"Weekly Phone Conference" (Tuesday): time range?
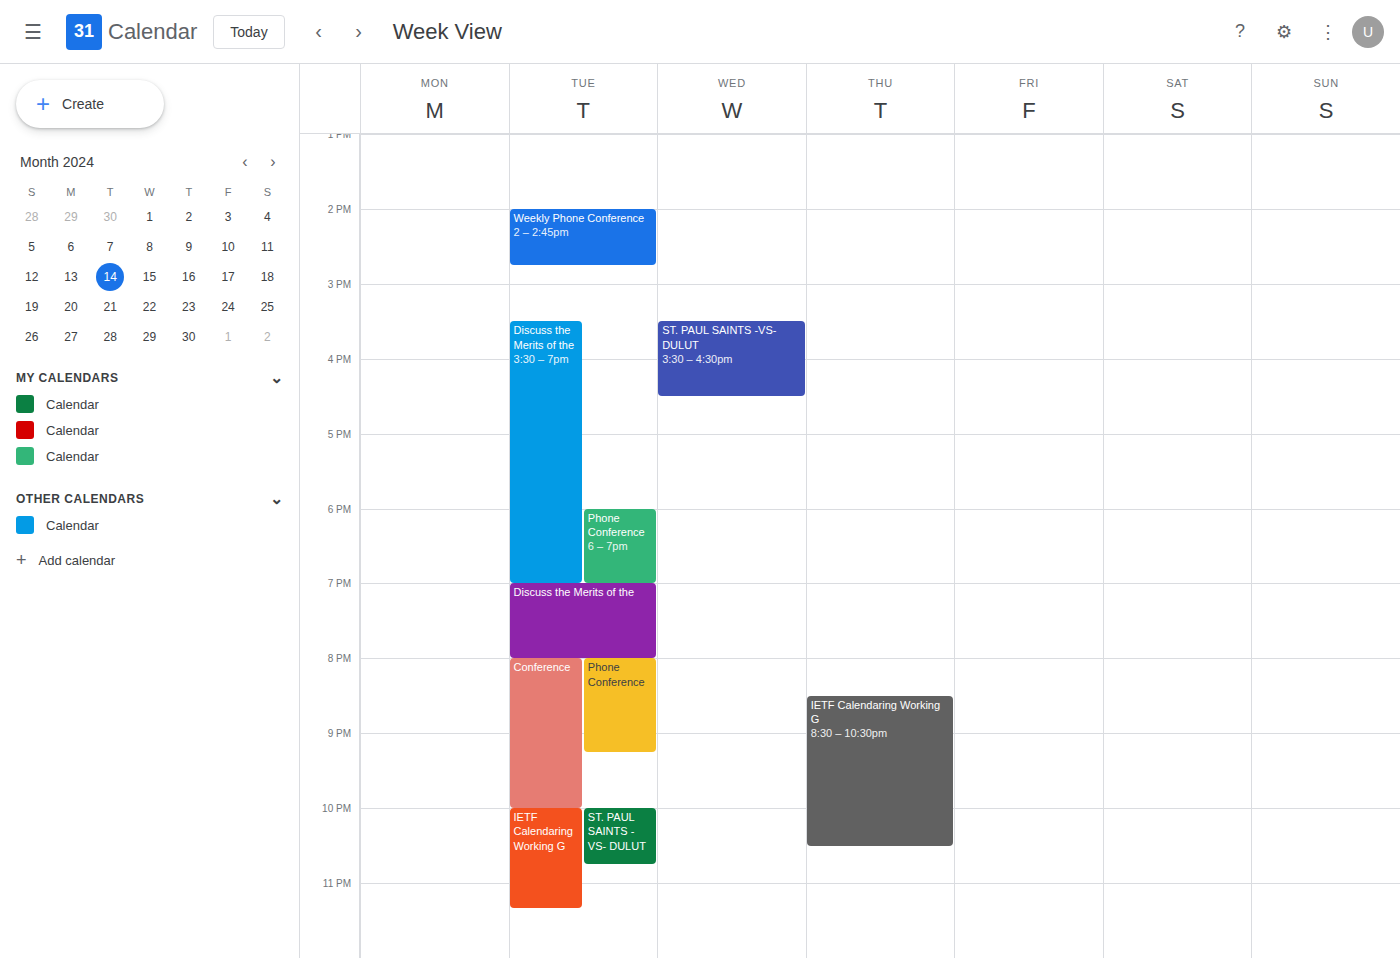
14:00 to 14:45